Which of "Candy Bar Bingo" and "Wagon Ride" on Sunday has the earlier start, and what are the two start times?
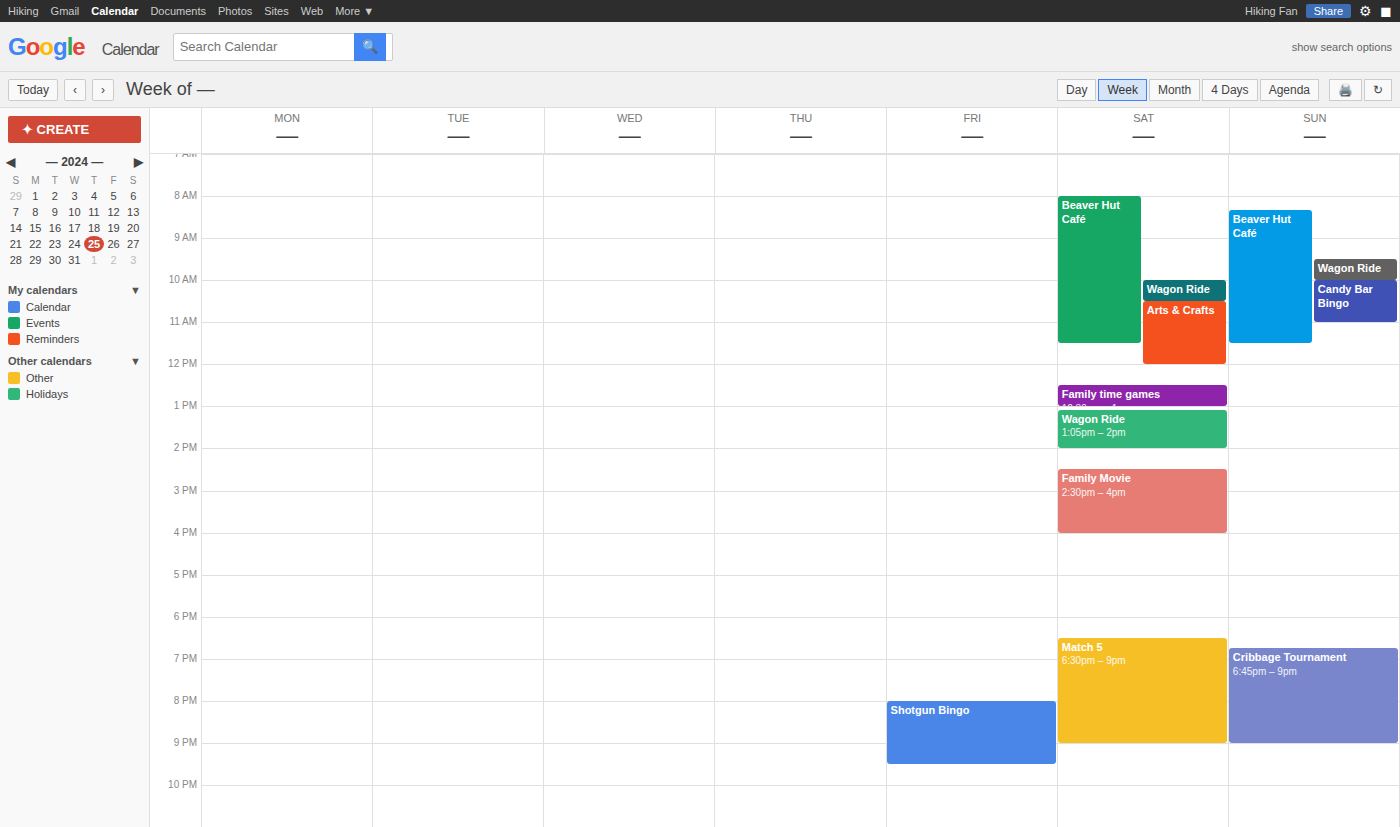
"Wagon Ride" 9:30 AM; "Candy Bar Bingo" 10:00 AM.